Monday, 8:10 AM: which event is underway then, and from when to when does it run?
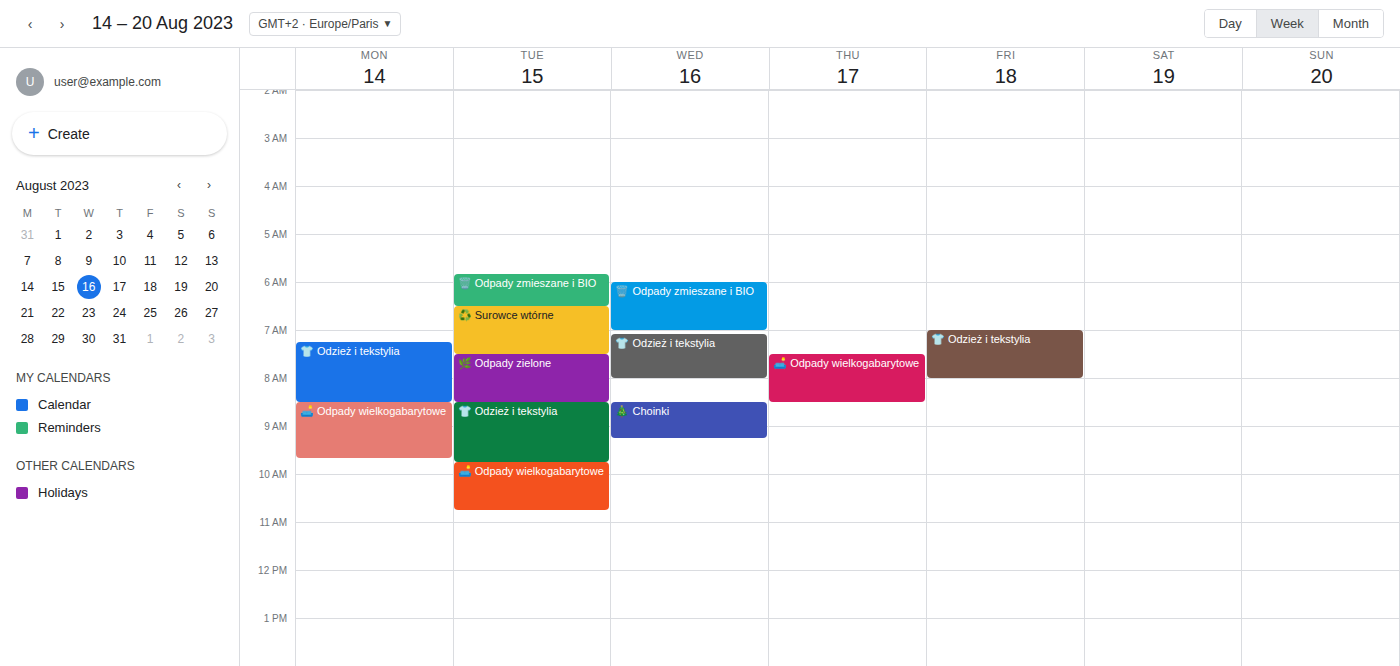
"👕 Odzież i tekstylia", 7:15 AM to 8:30 AM